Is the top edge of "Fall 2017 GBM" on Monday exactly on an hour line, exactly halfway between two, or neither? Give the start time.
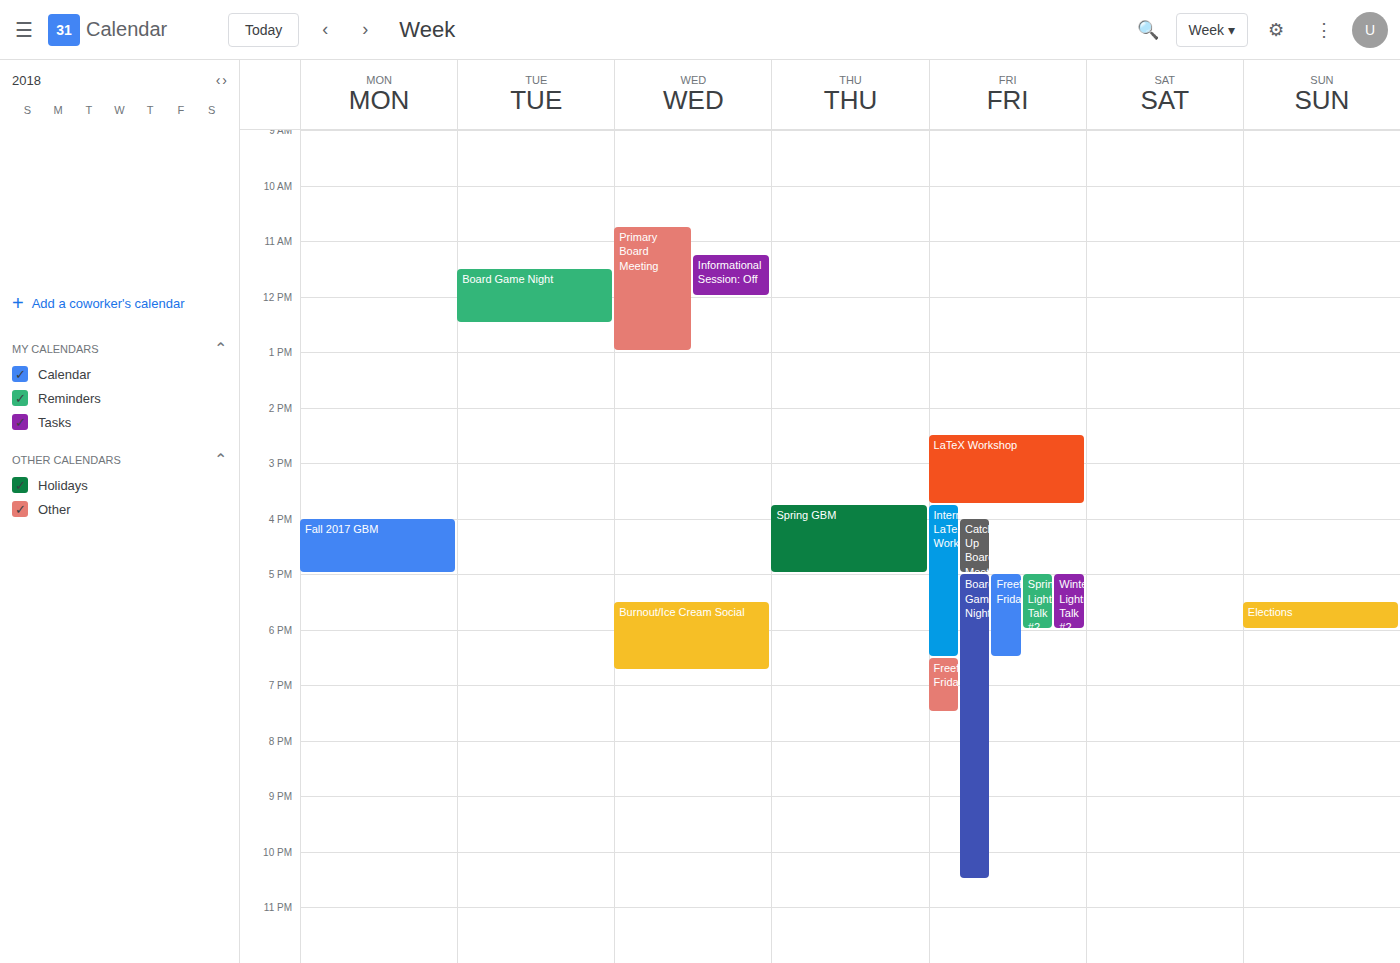
16:00 -- exactly on the 16:00 line.